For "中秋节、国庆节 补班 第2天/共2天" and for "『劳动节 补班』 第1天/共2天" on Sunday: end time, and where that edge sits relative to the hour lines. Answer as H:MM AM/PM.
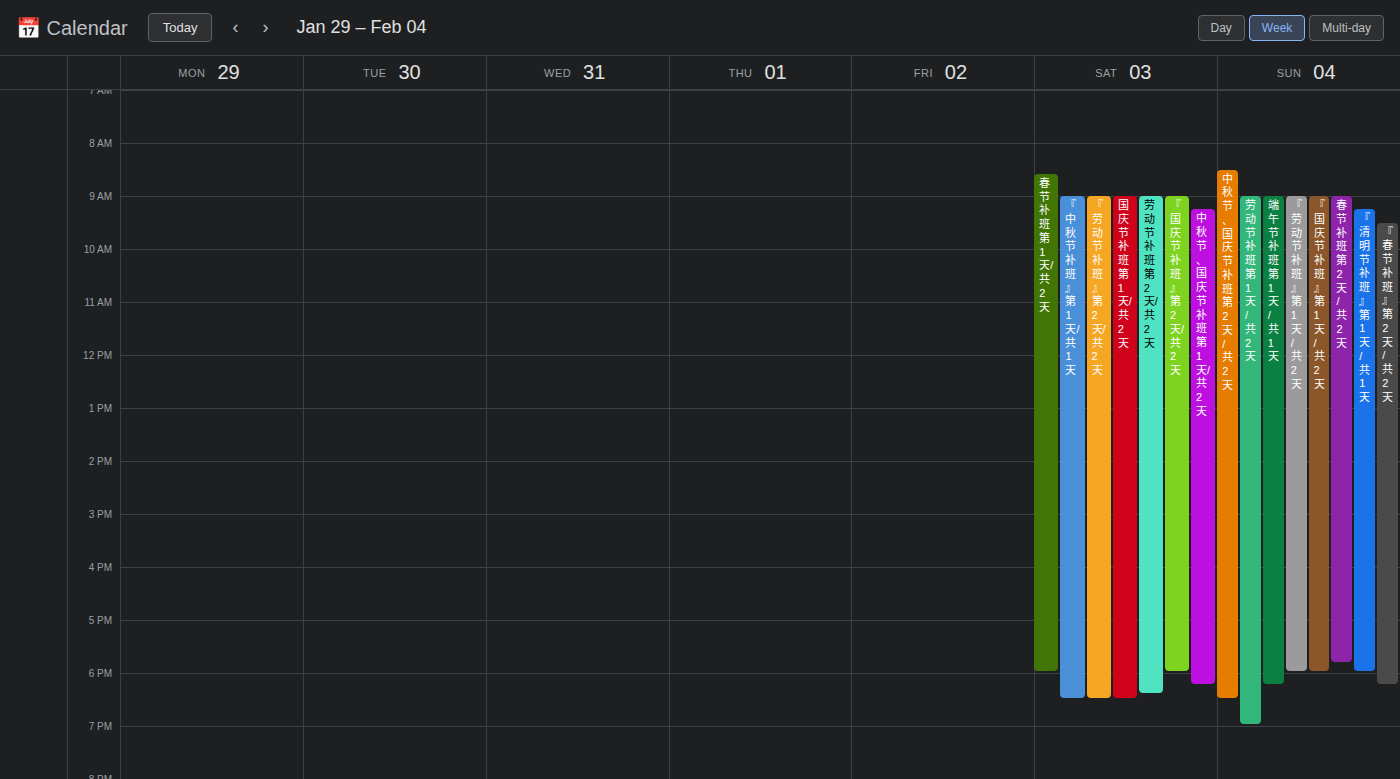
"中秋节、国庆节 补班 第2天/共2天": 6:30 PM, halfway between the 6 PM and 7 PM lines. "『劳动节 补班』 第1天/共2天": 6:00 PM, exactly on the 6 PM line.